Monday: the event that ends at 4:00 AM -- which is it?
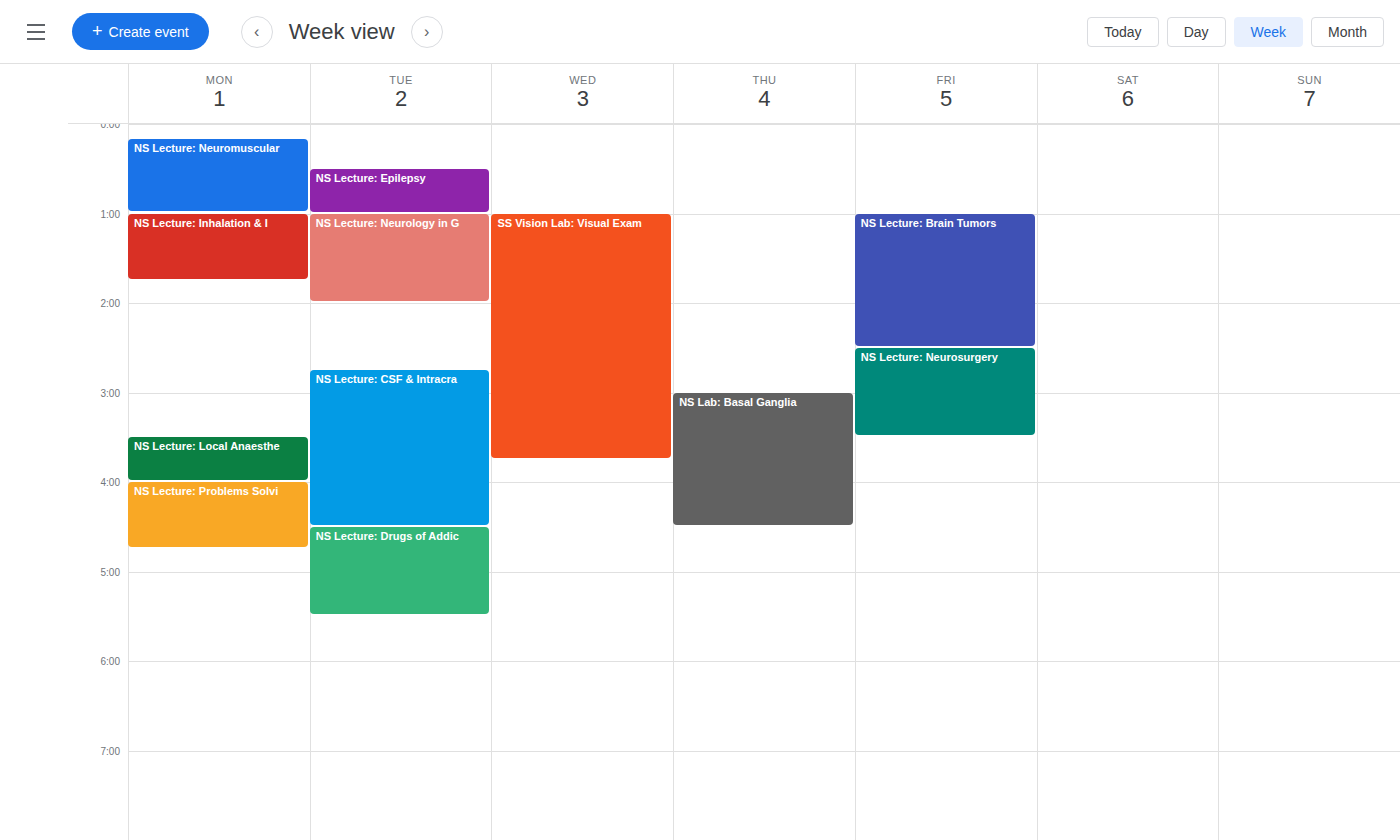
"NS Lecture: Local Anaesthe"